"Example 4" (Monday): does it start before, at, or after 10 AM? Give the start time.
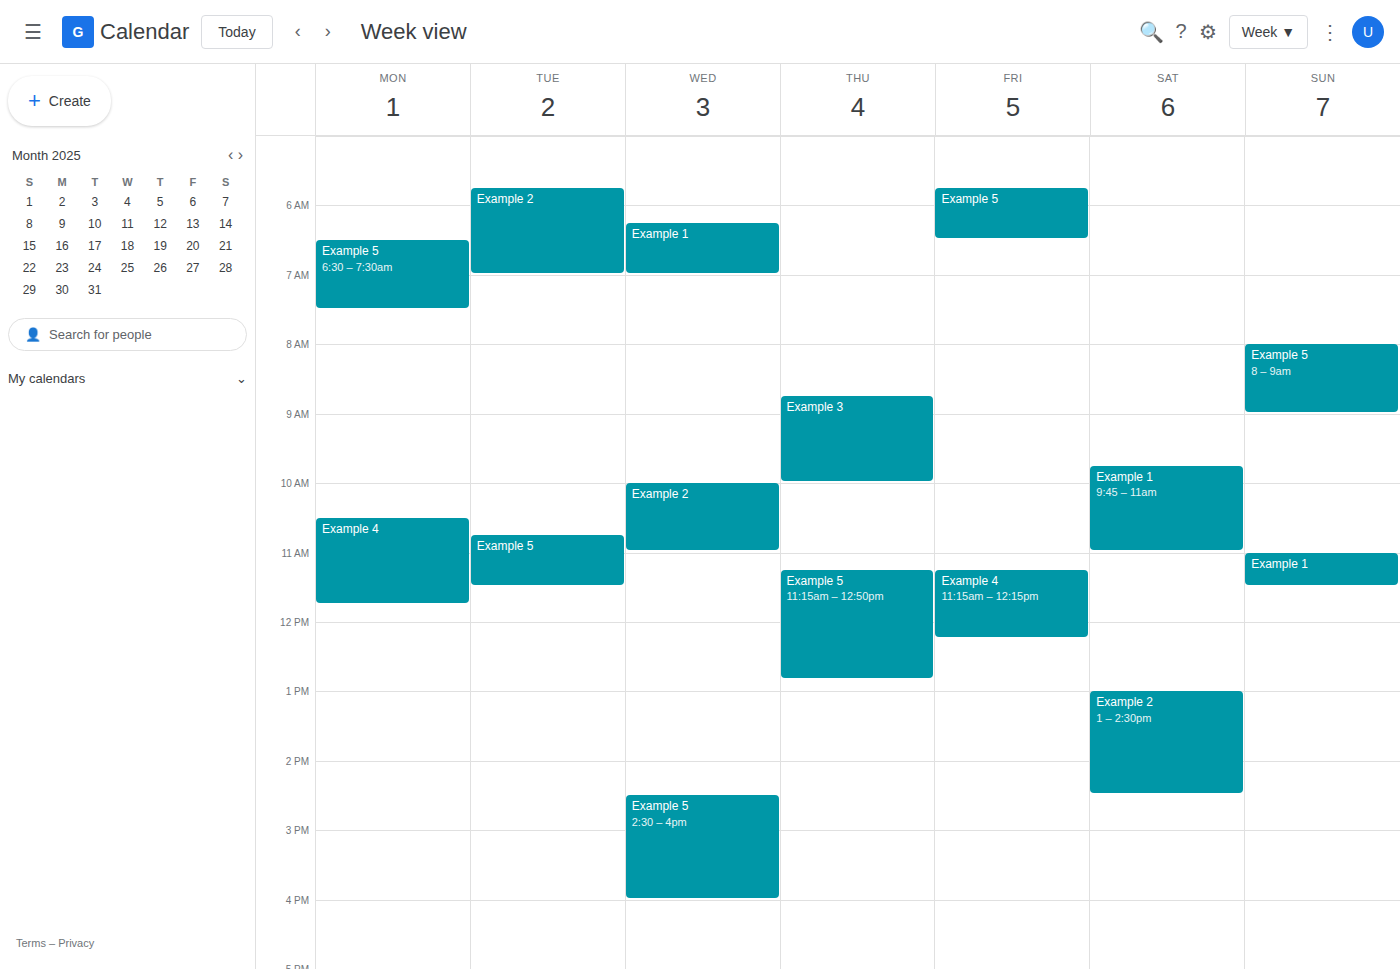
10:30 AM -- after 10 AM, 30 minutes below the 10 AM line.